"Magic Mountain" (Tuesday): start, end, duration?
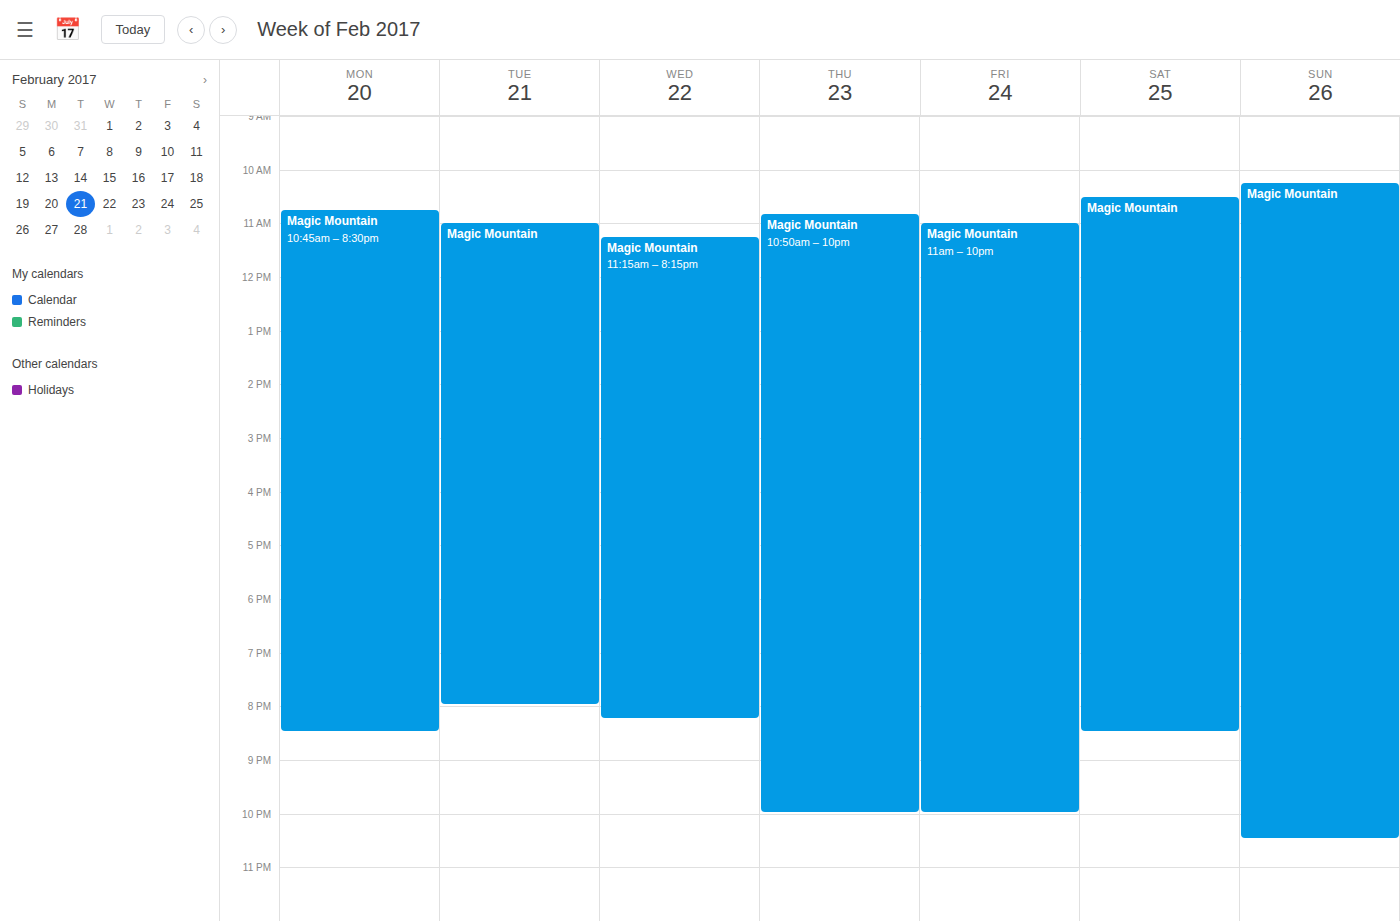
11:00 AM to 8:00 PM, 9 hours